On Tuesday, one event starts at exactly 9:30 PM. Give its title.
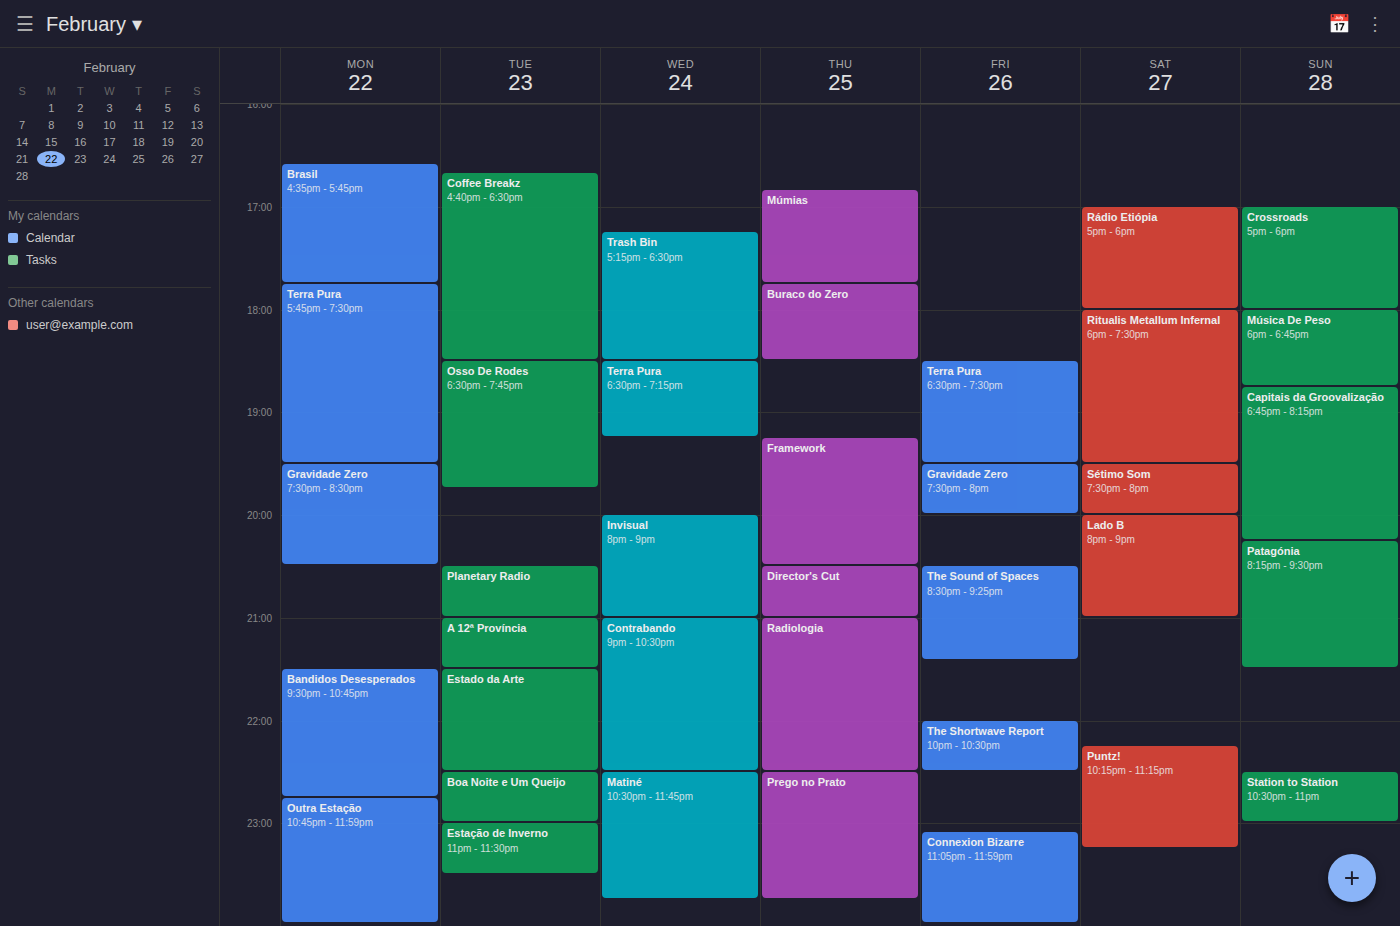
"Estado da Arte"